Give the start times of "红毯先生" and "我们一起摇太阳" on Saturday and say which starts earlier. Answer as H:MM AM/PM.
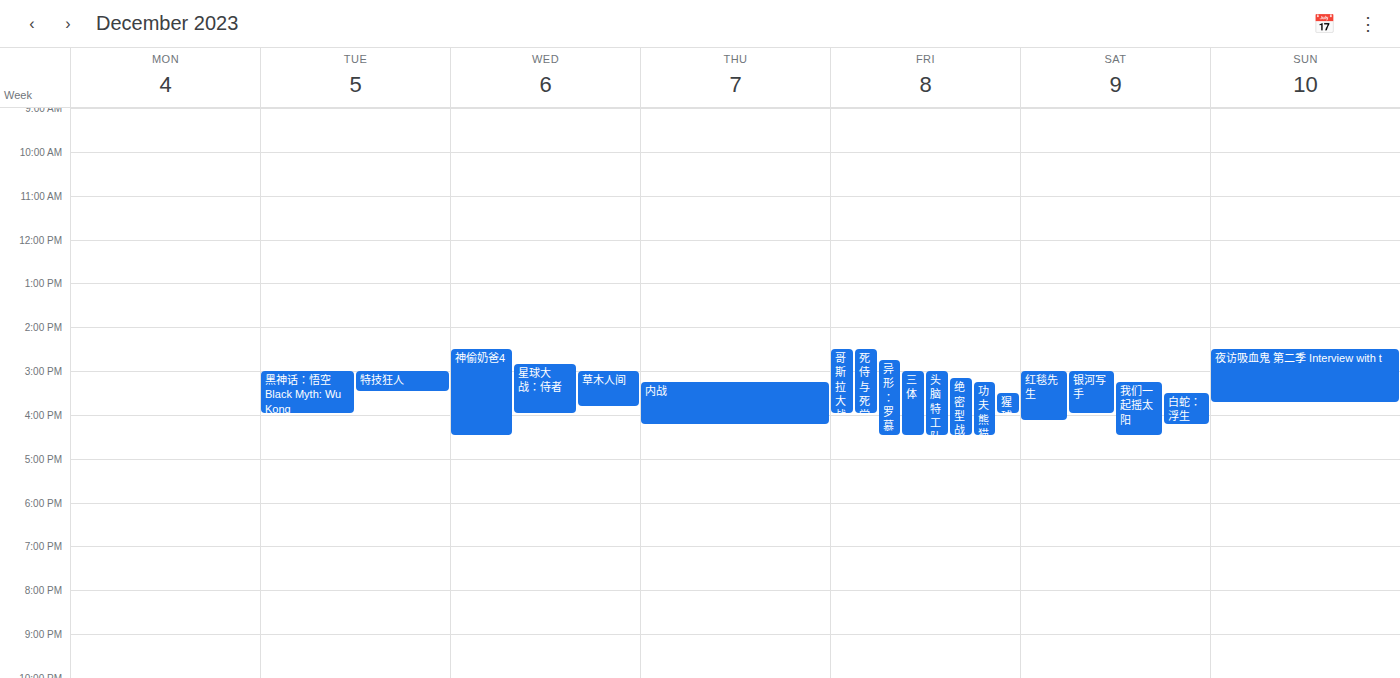
"红毯先生" 3:00 PM; "我们一起摇太阳" 3:15 PM.